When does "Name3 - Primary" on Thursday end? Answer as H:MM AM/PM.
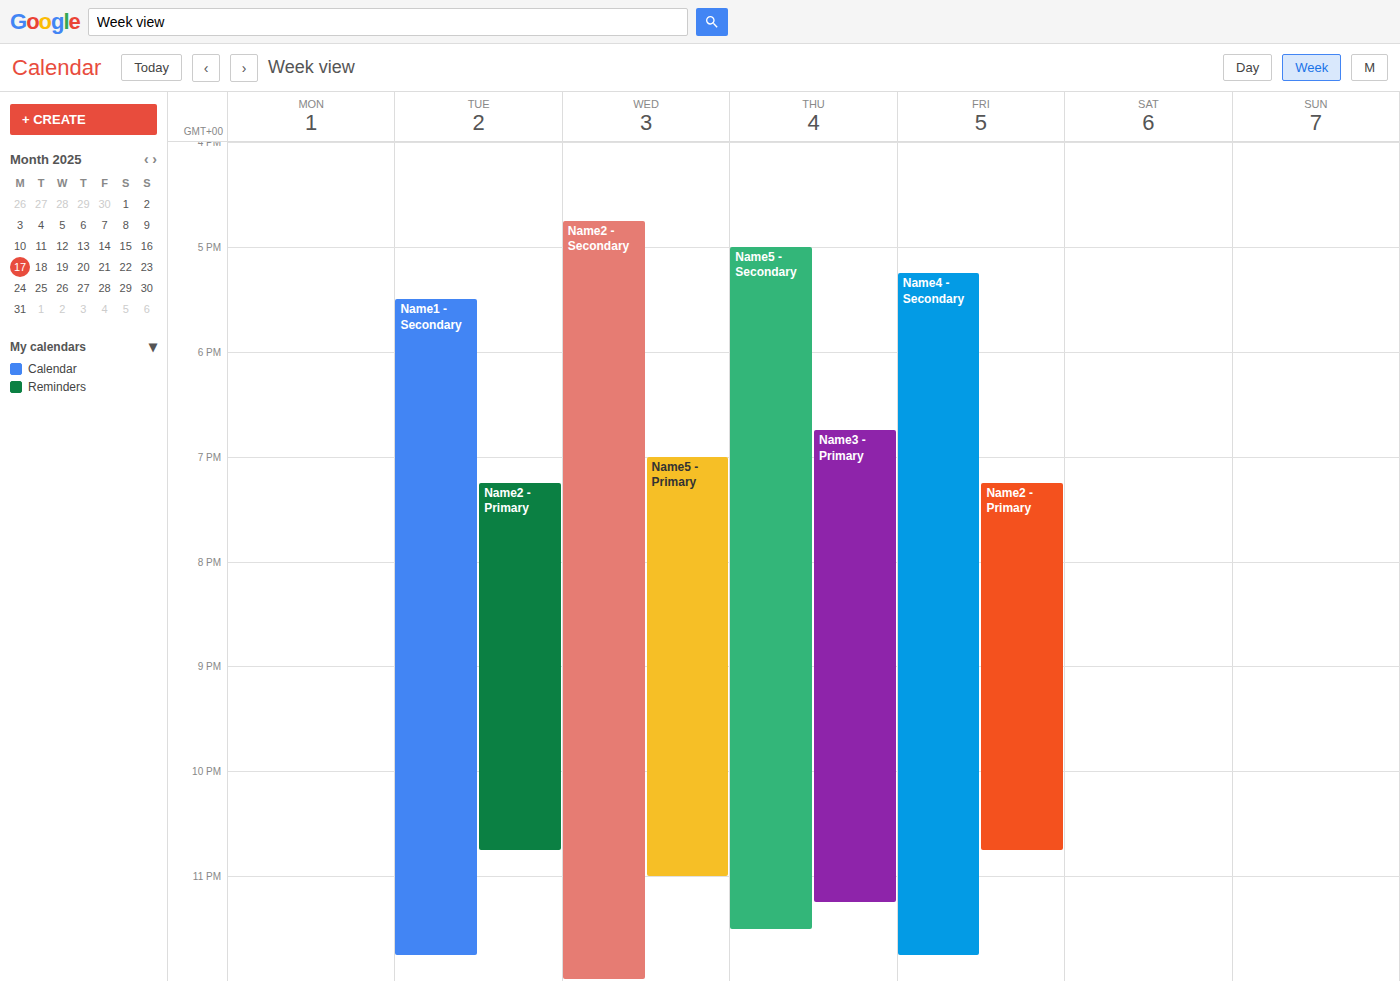
11:15 PM